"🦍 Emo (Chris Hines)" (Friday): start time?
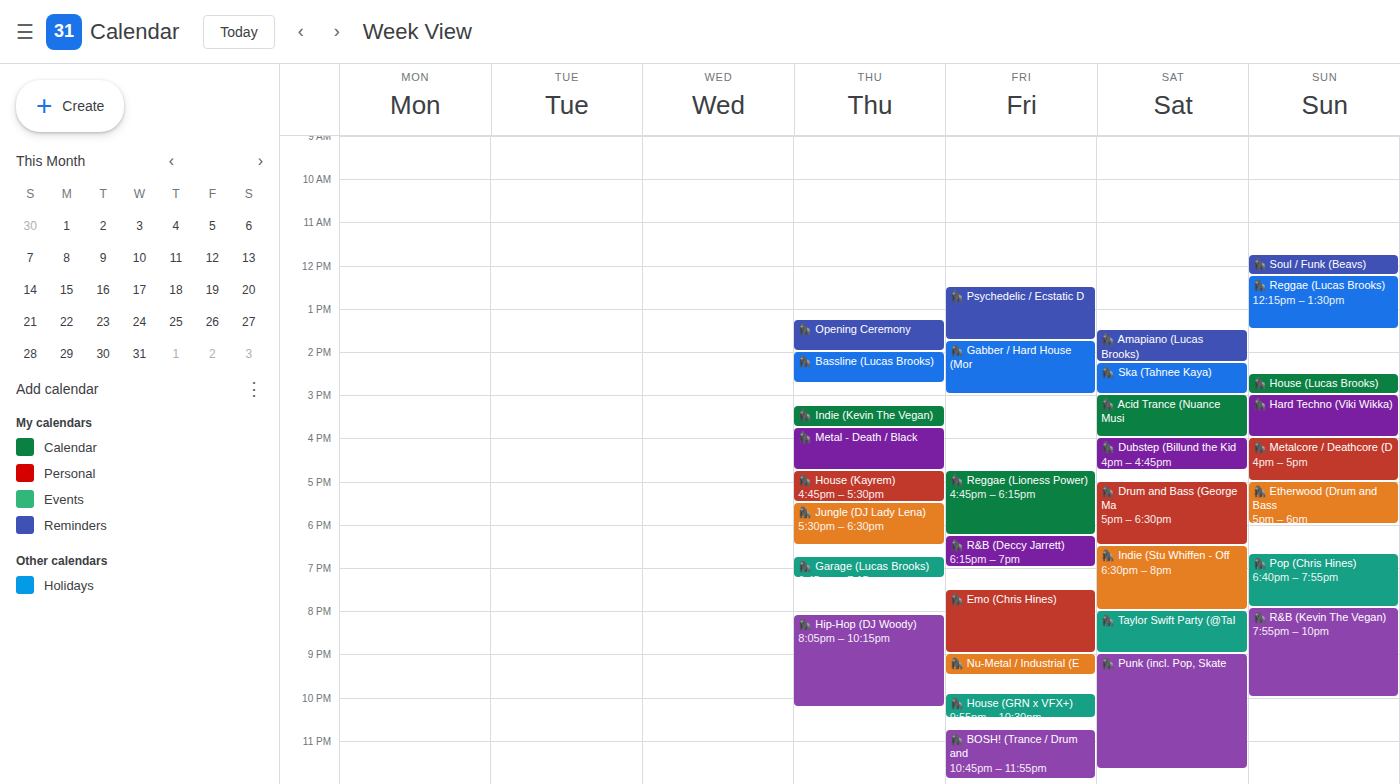
7:30 PM